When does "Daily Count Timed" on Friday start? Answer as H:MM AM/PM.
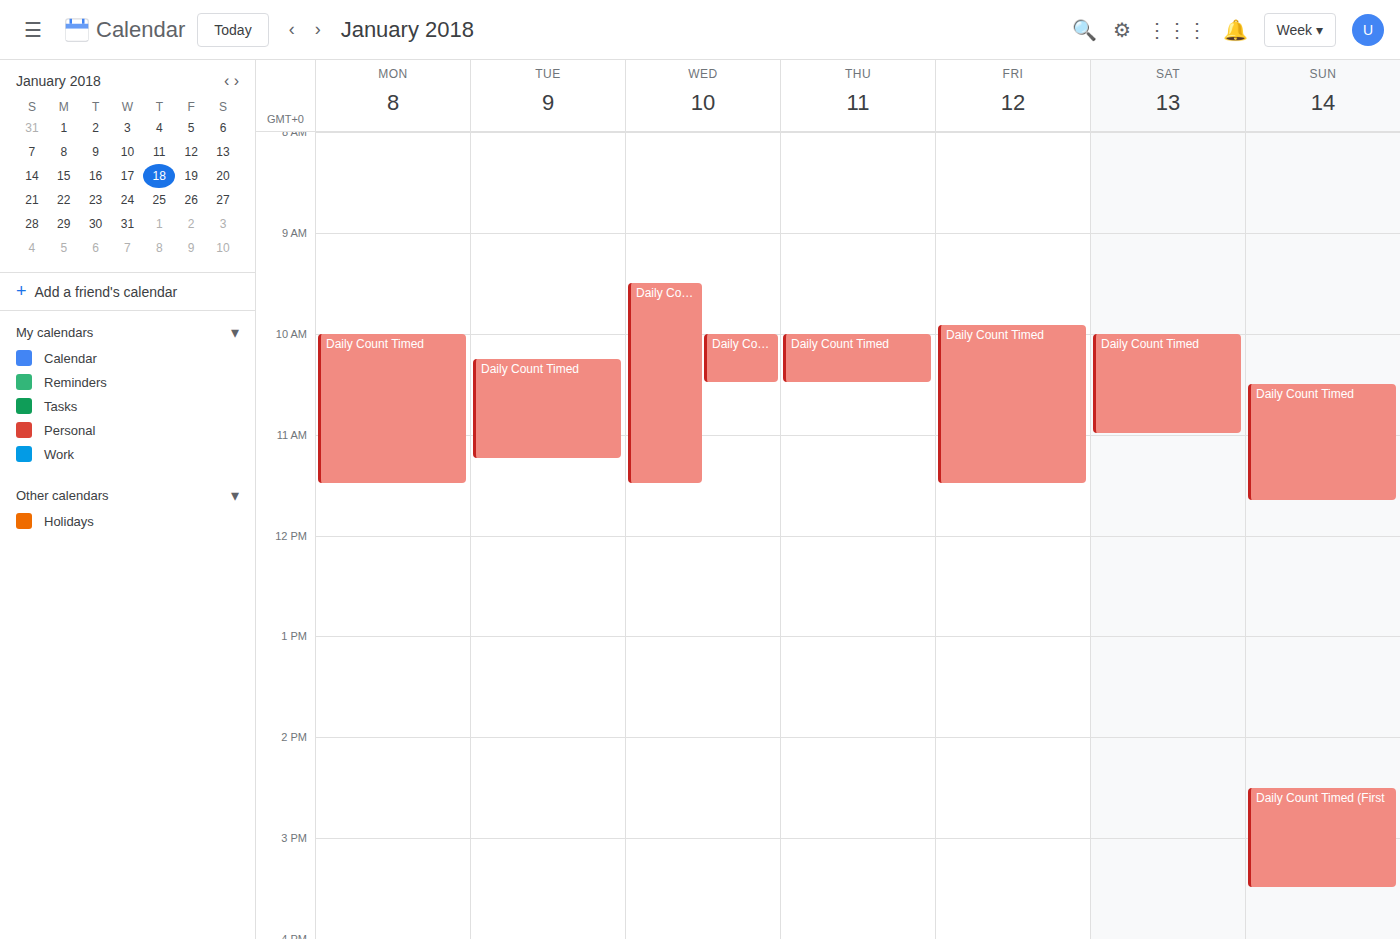
9:55 AM